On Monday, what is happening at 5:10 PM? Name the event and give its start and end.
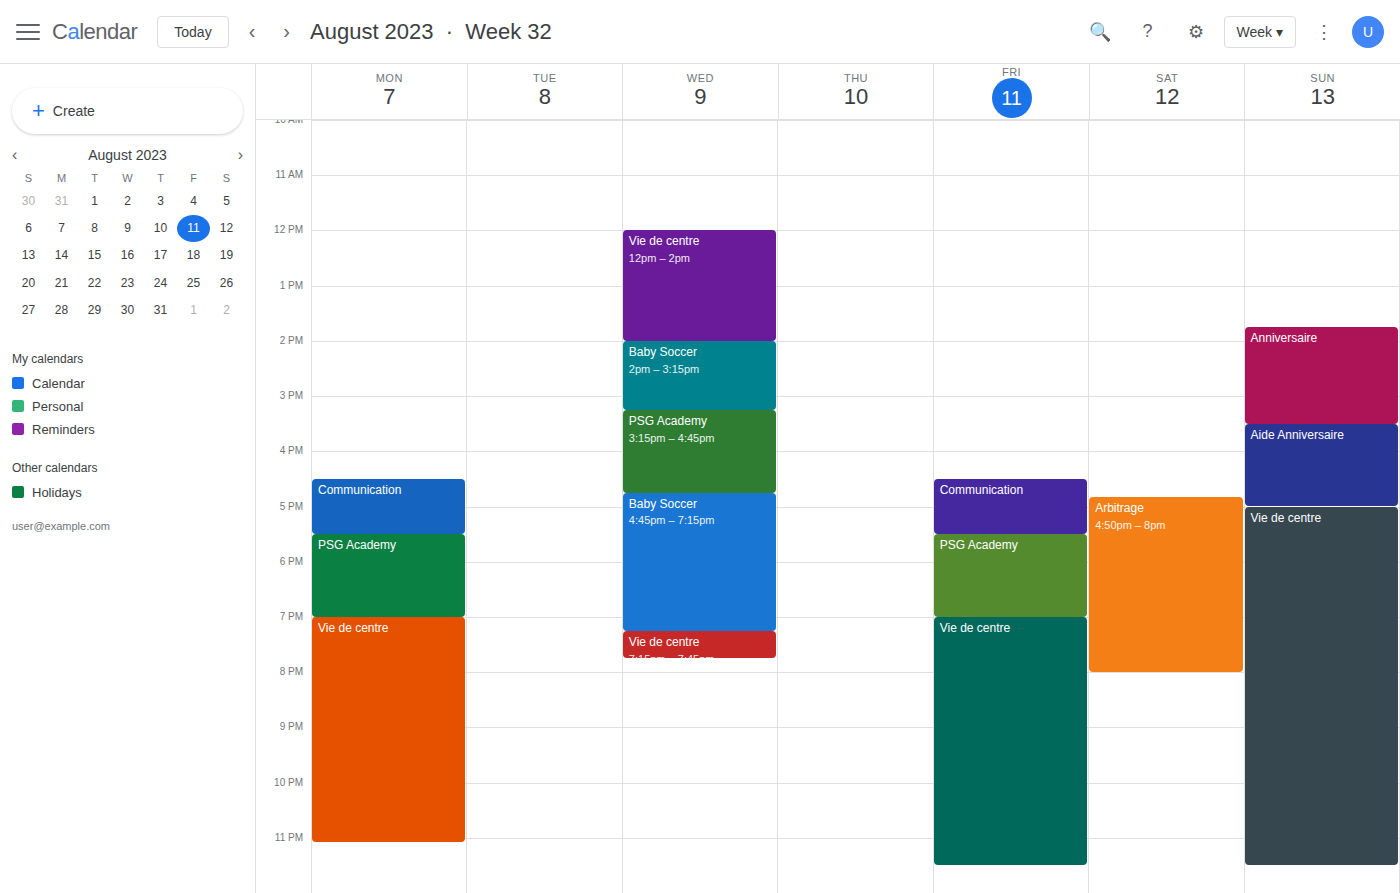
"Communication", 4:30 PM to 5:30 PM